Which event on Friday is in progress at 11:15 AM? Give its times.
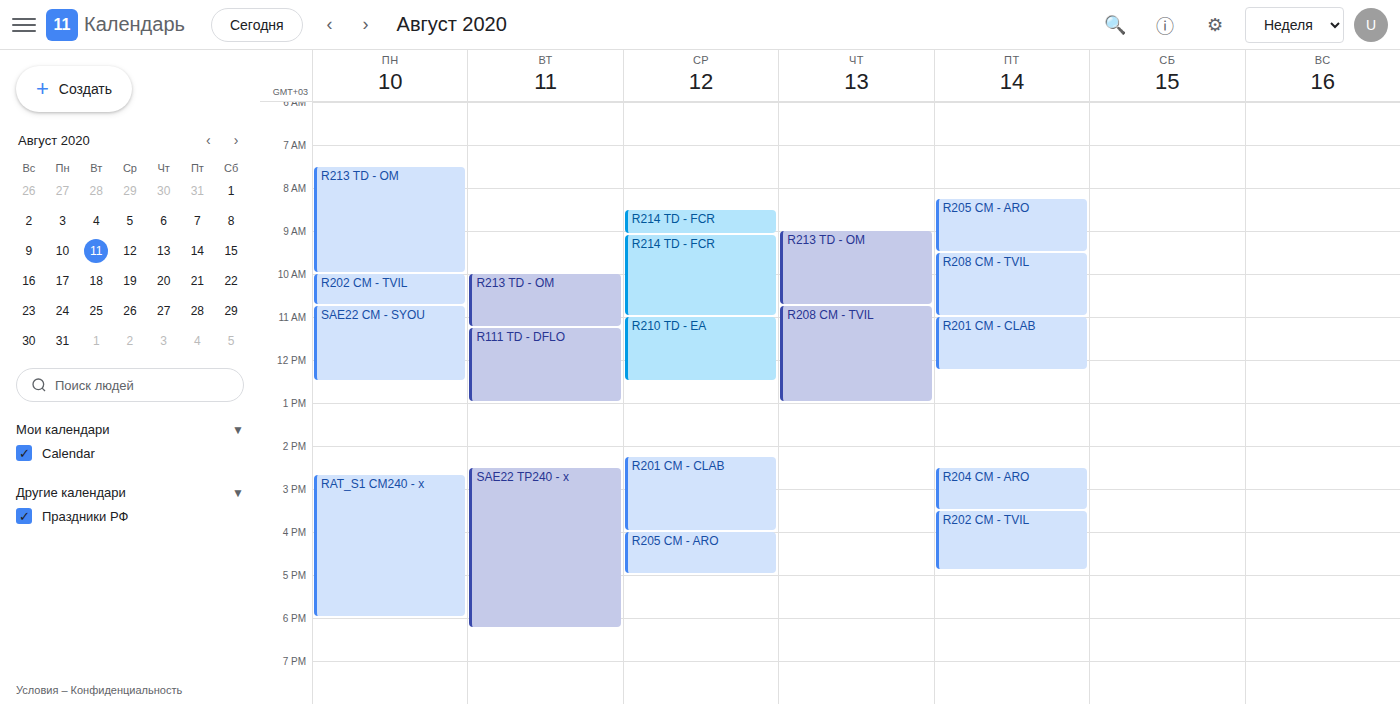
"R201 CM - CLAB", 11:00 AM to 12:15 PM